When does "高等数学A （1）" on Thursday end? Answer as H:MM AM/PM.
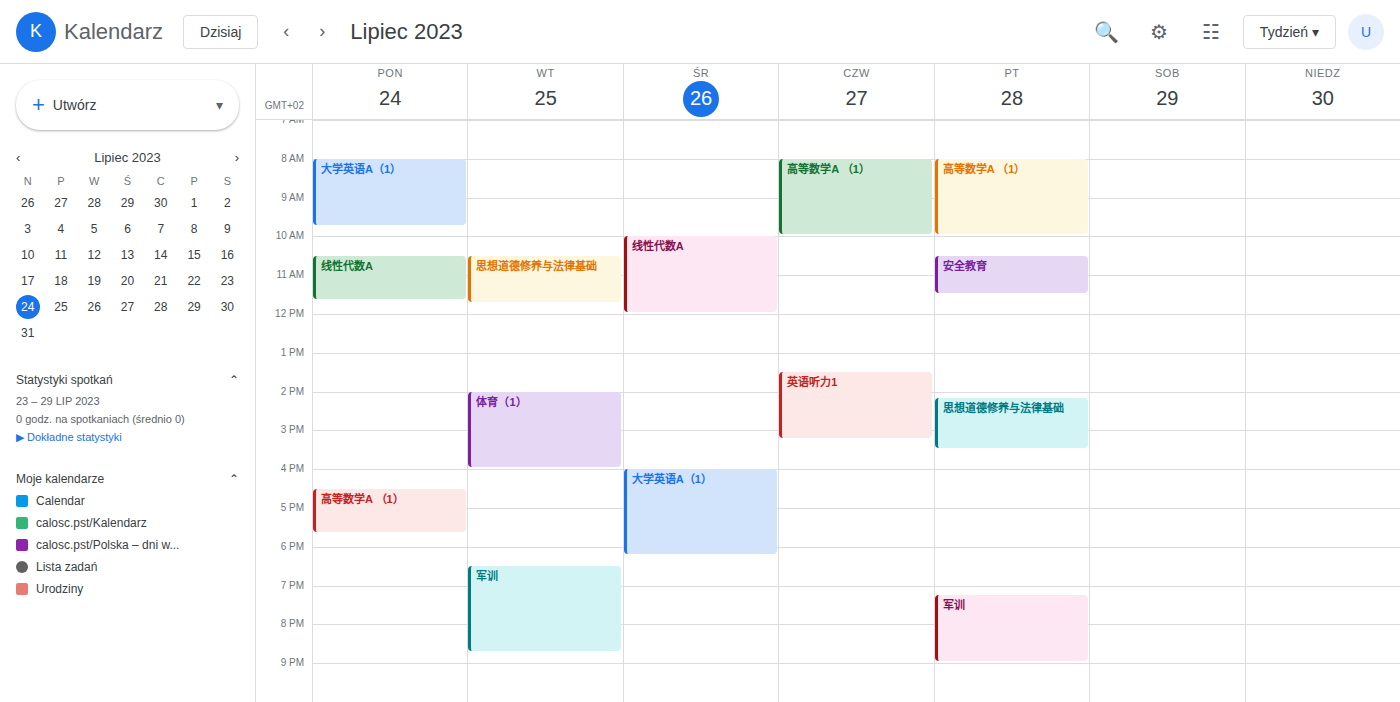
10:00 AM